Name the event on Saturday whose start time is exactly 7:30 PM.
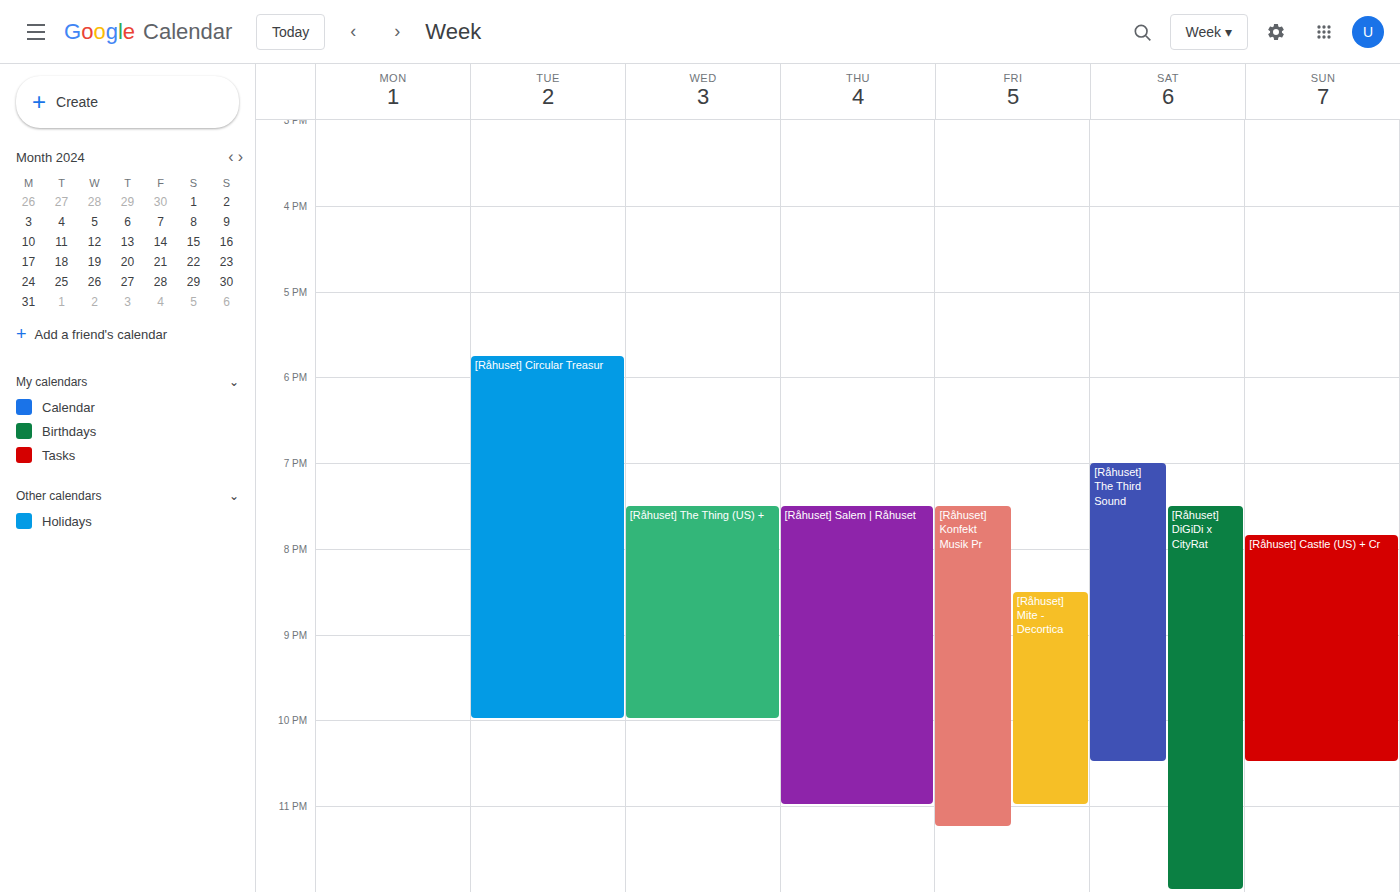
"[Råhuset] DiGiDi x CityRat"